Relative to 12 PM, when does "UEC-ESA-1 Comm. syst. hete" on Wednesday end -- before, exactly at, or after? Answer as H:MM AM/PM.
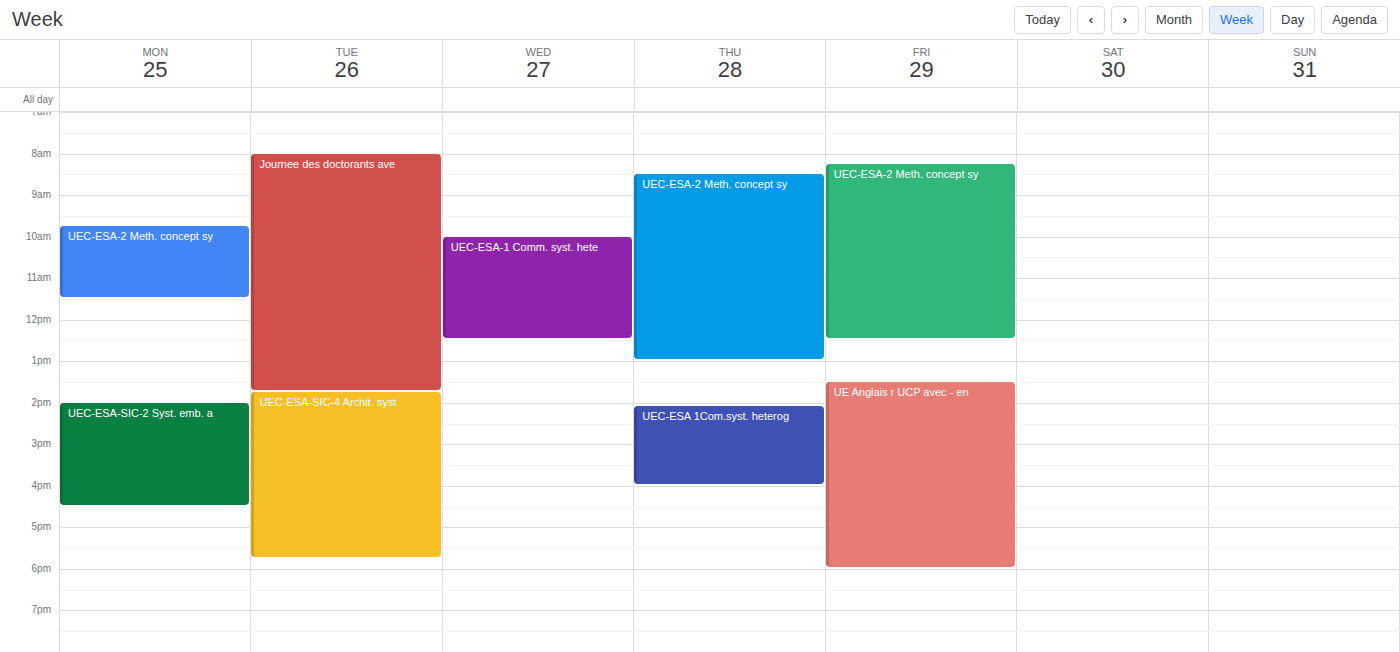
12:30 PM -- after 12 PM, 30 minutes below the 12 PM line.